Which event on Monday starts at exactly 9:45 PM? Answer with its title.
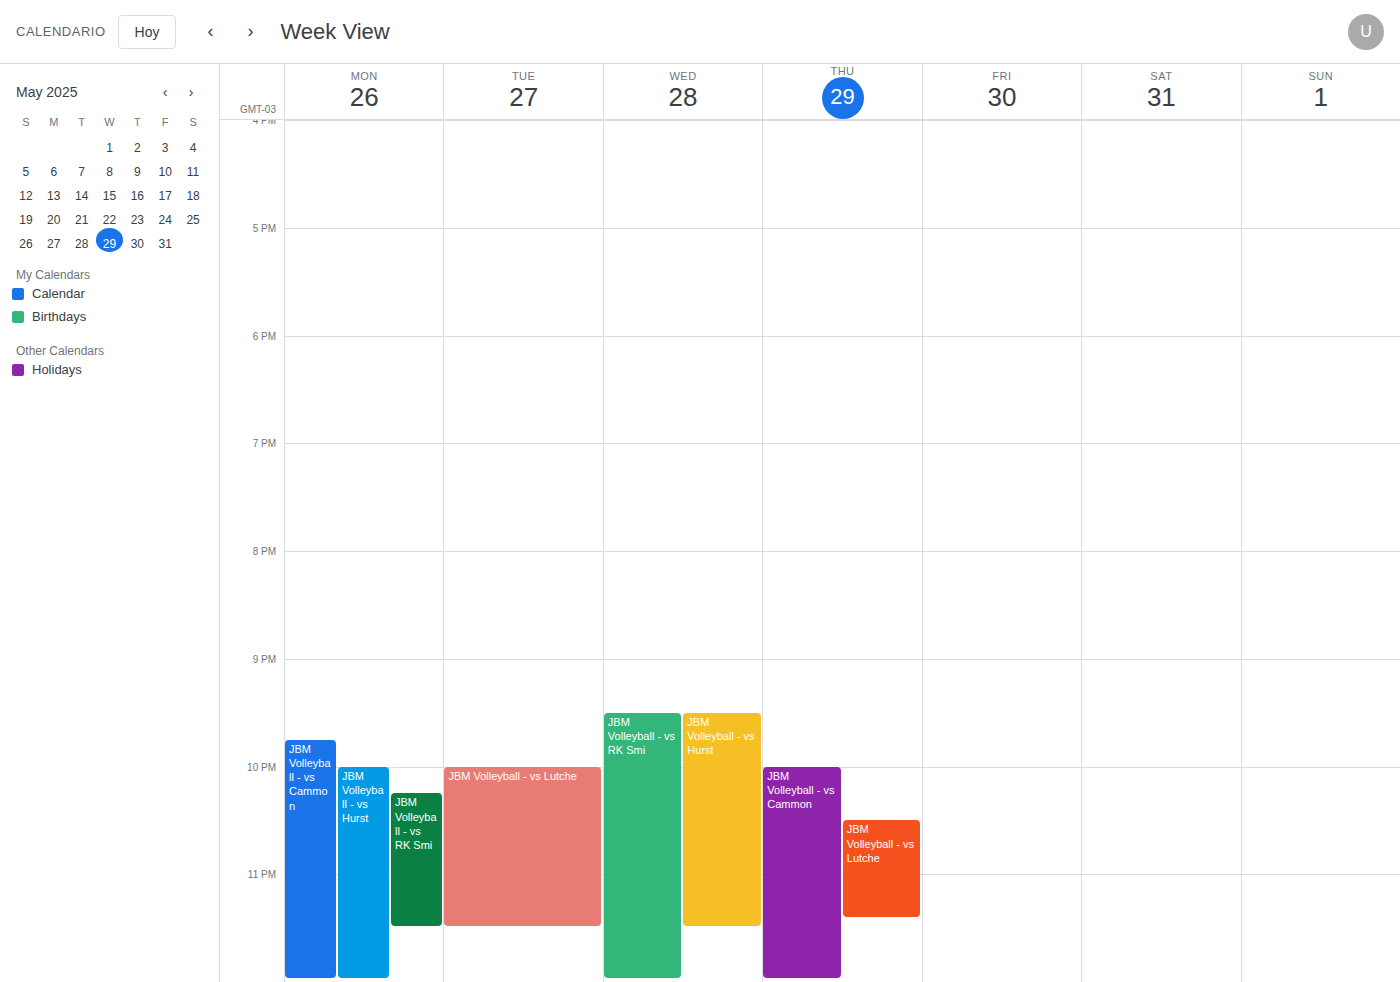
"JBM Volleyball - vs Cammon"